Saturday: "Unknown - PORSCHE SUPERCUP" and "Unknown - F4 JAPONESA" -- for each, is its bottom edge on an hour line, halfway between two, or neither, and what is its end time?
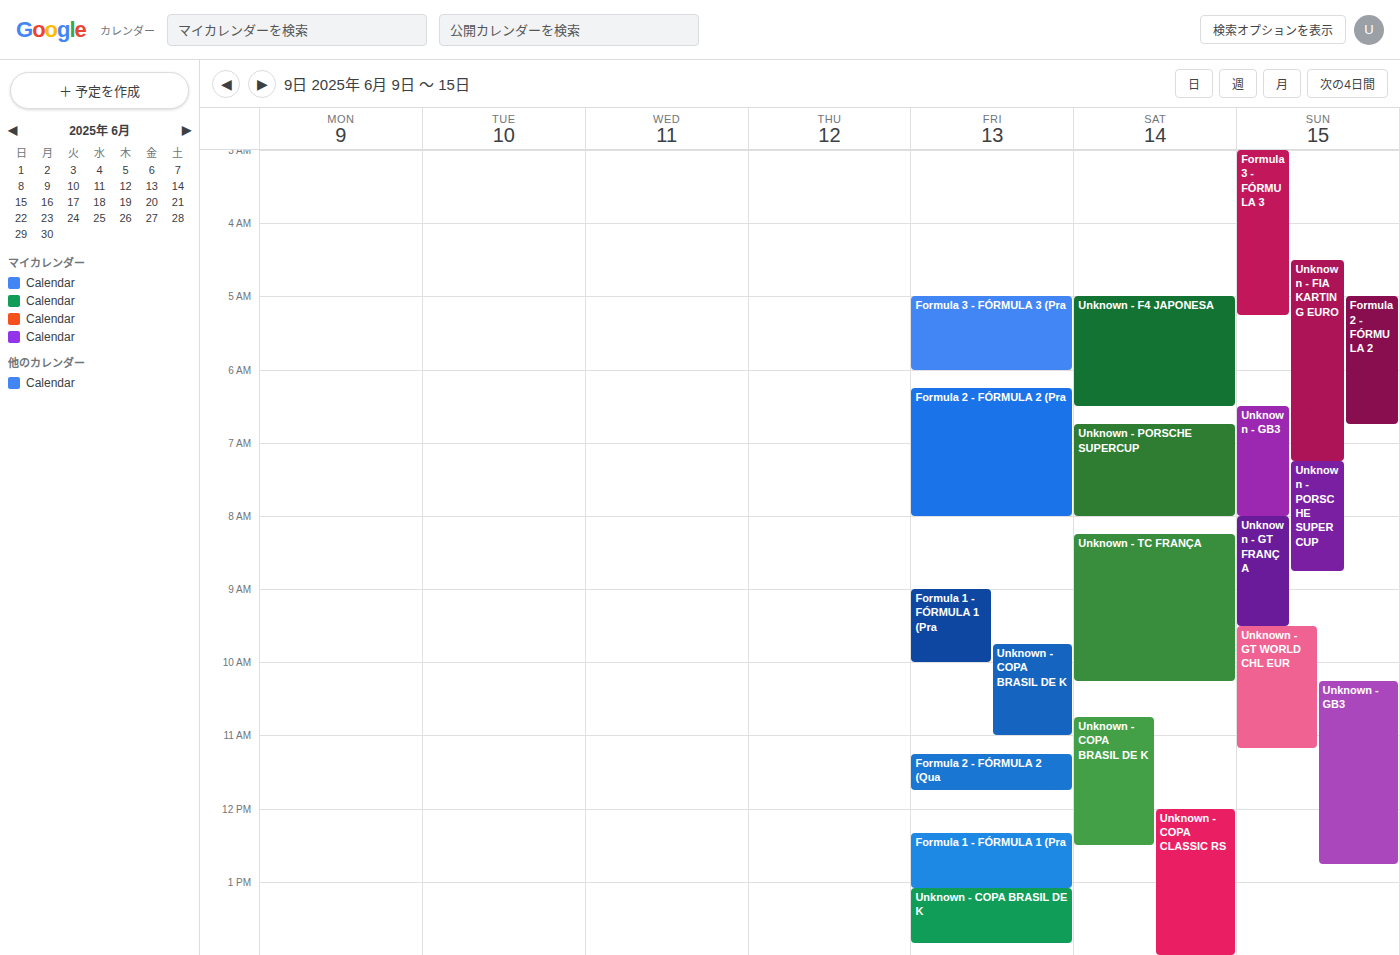
"Unknown - PORSCHE SUPERCUP": 8:00 AM, exactly on the 8 AM line. "Unknown - F4 JAPONESA": 6:30 AM, halfway between the 6 AM and 7 AM lines.